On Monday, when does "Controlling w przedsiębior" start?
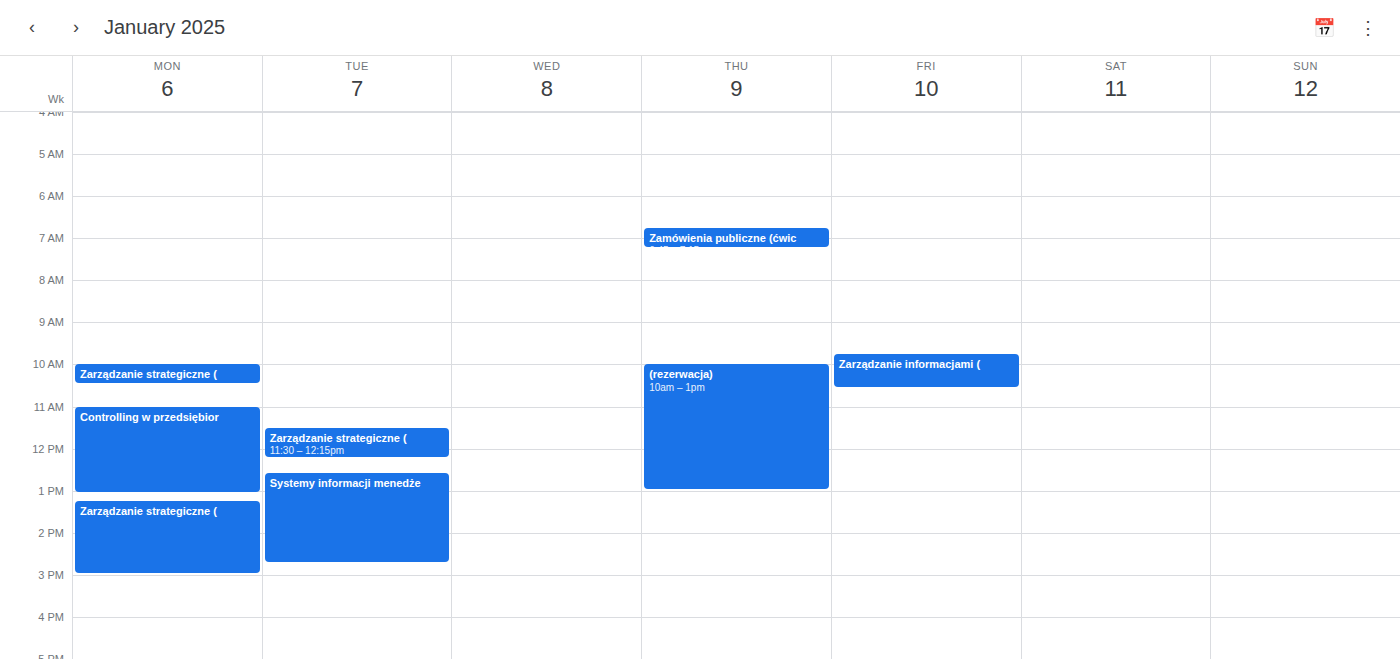
11:00 AM